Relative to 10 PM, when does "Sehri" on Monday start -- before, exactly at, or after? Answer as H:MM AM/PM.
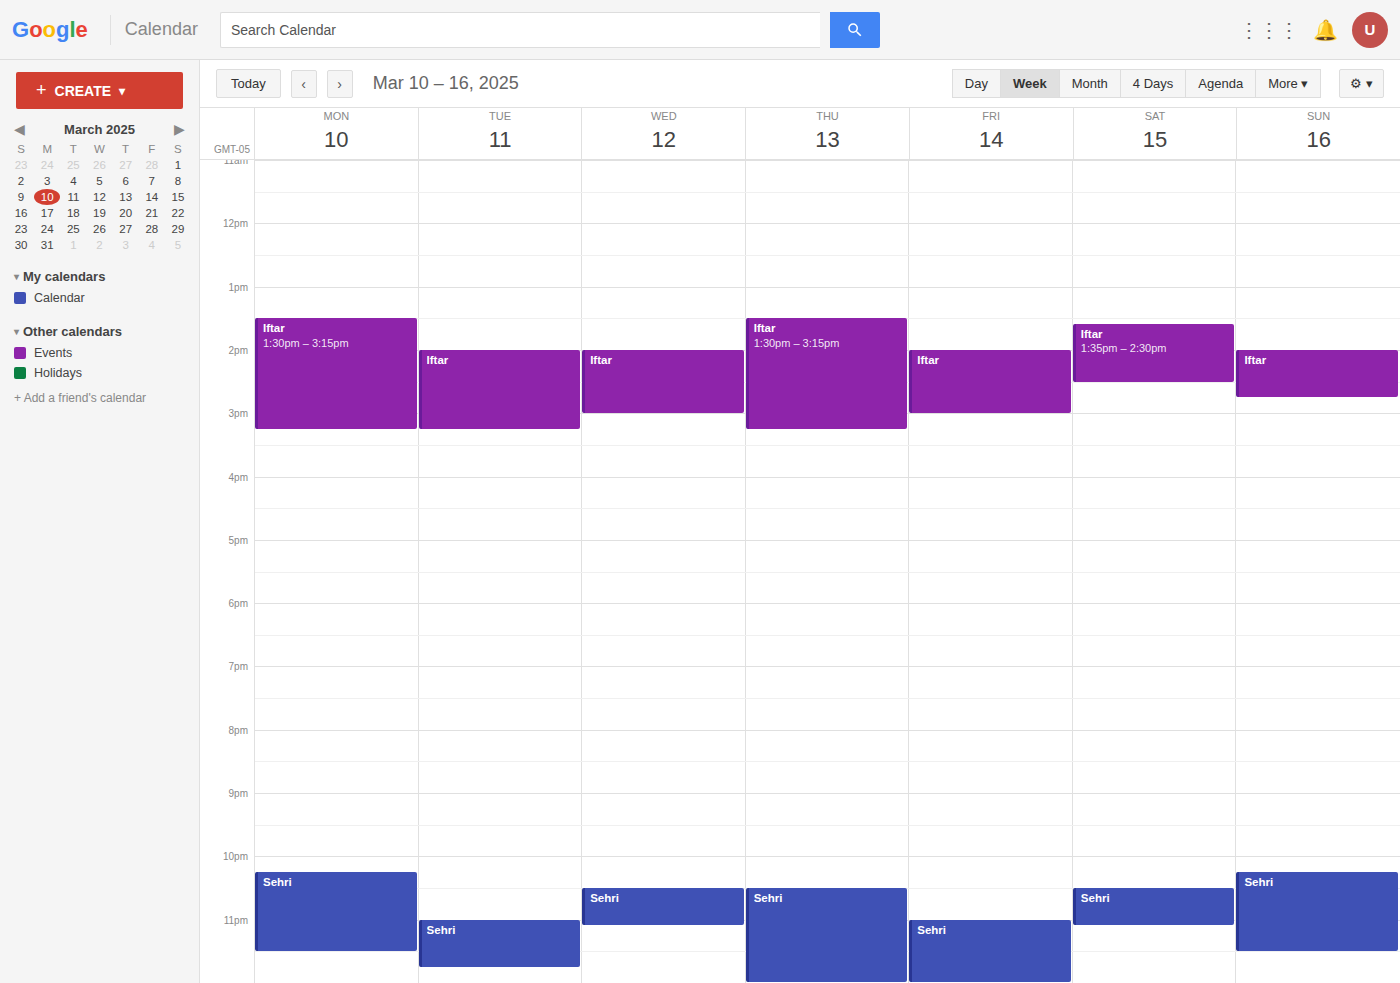
10:15 PM -- after 10 PM, 15 minutes below the 10 PM line.